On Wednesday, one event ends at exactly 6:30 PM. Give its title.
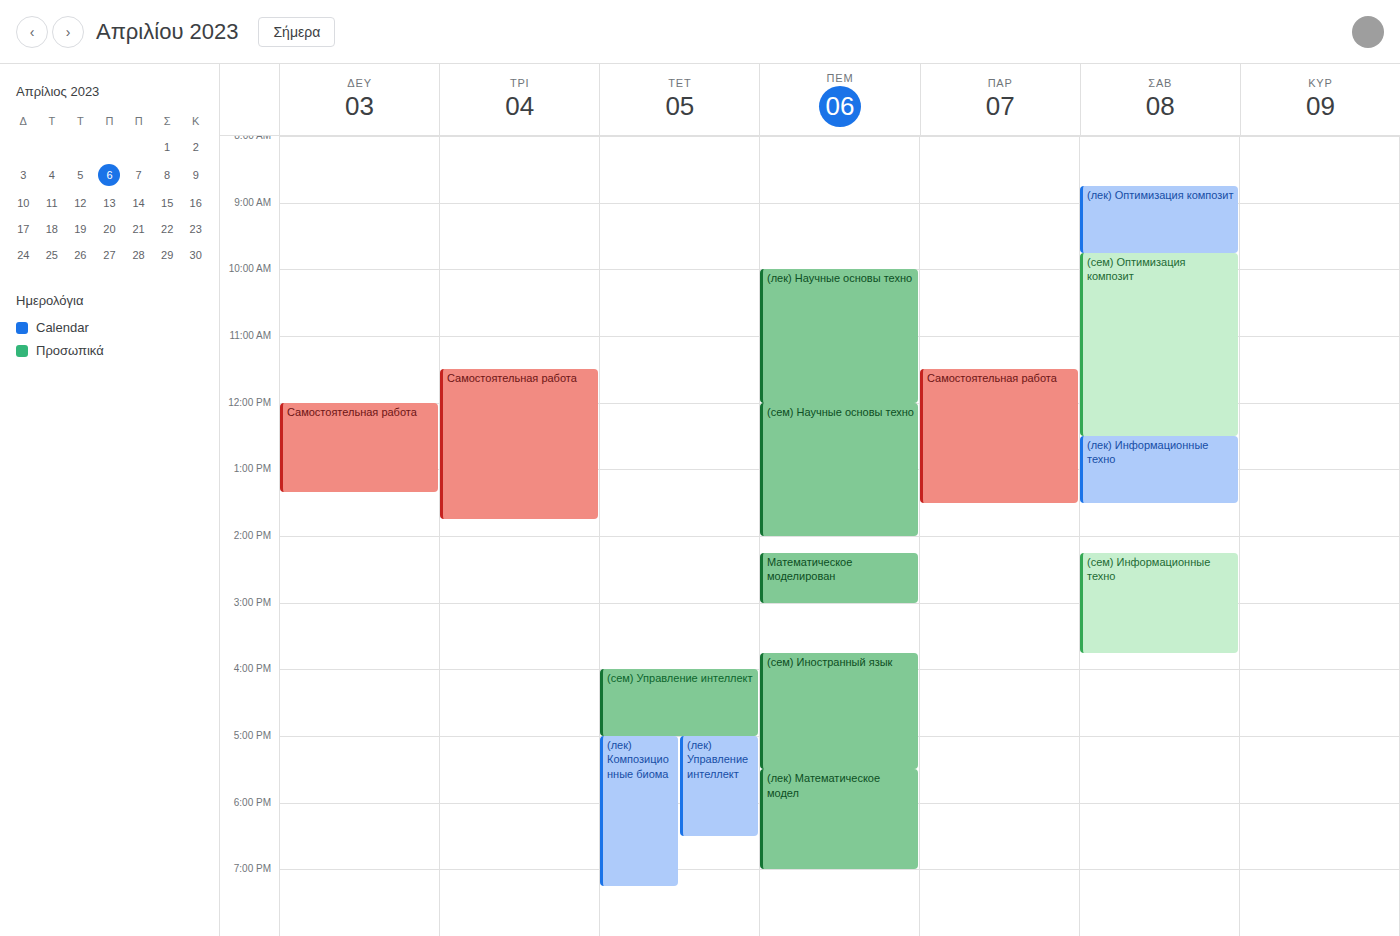
"(лек) Управление интеллект"